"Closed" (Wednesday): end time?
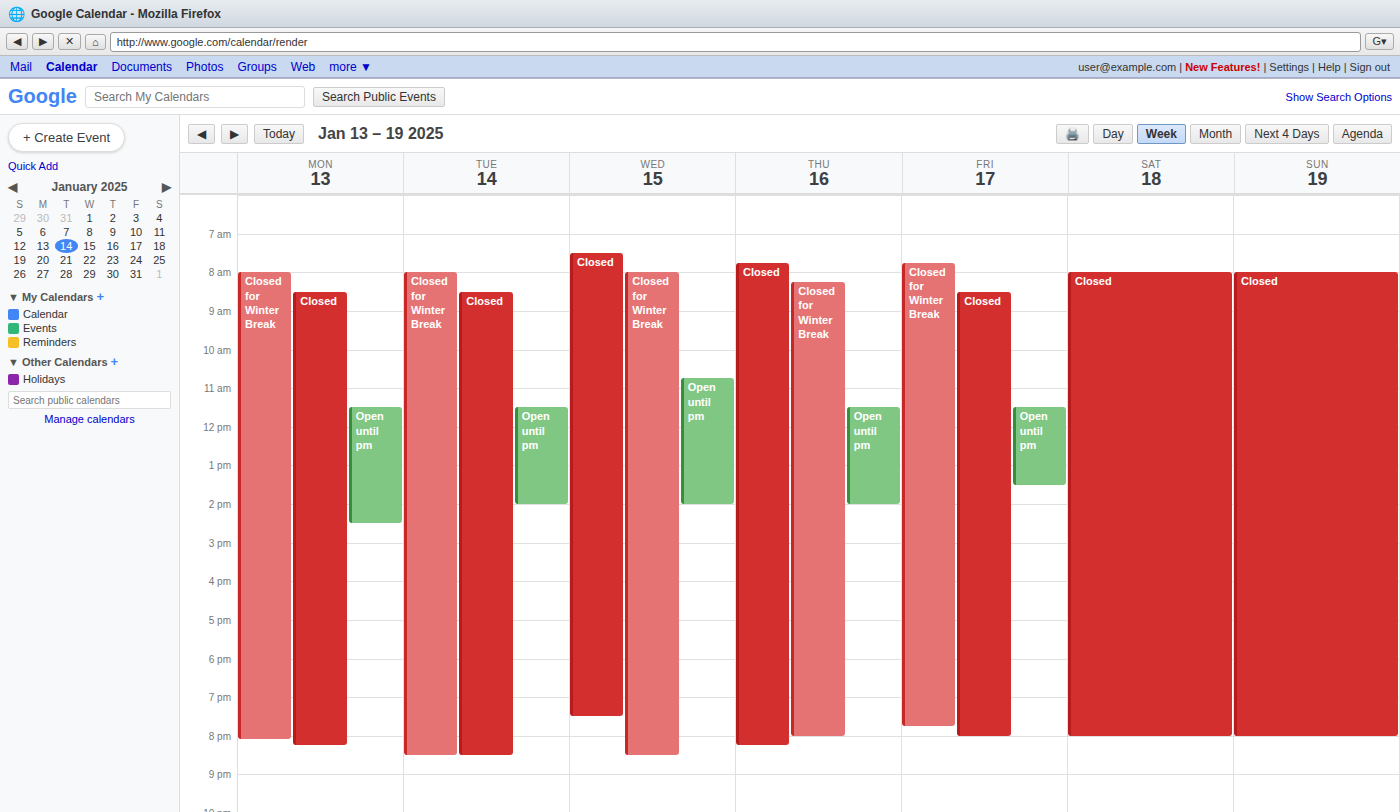
7:30 PM